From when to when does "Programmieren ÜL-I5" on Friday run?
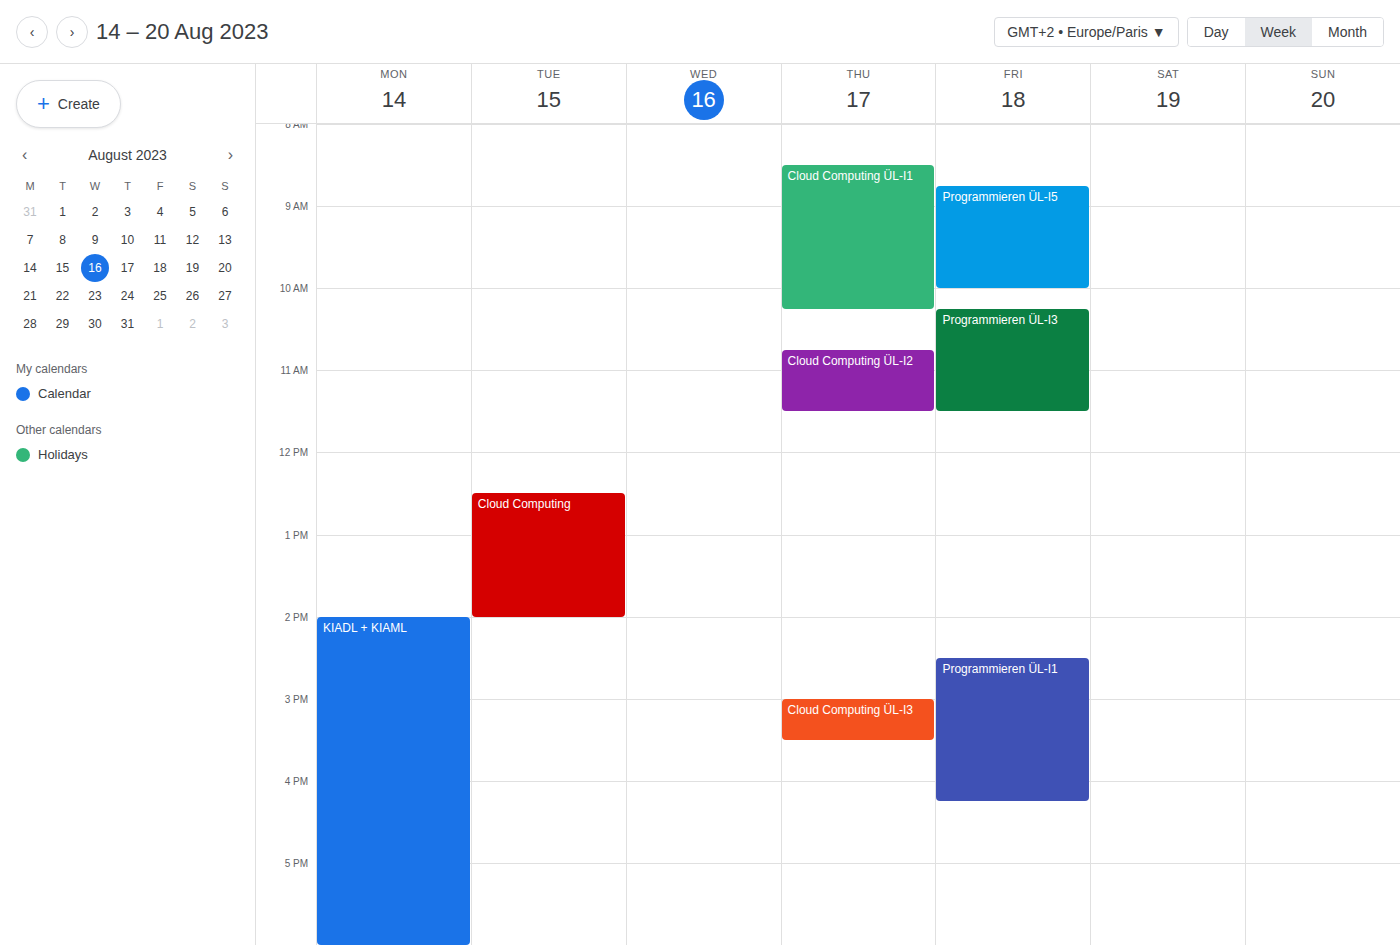
08:45 to 10:00